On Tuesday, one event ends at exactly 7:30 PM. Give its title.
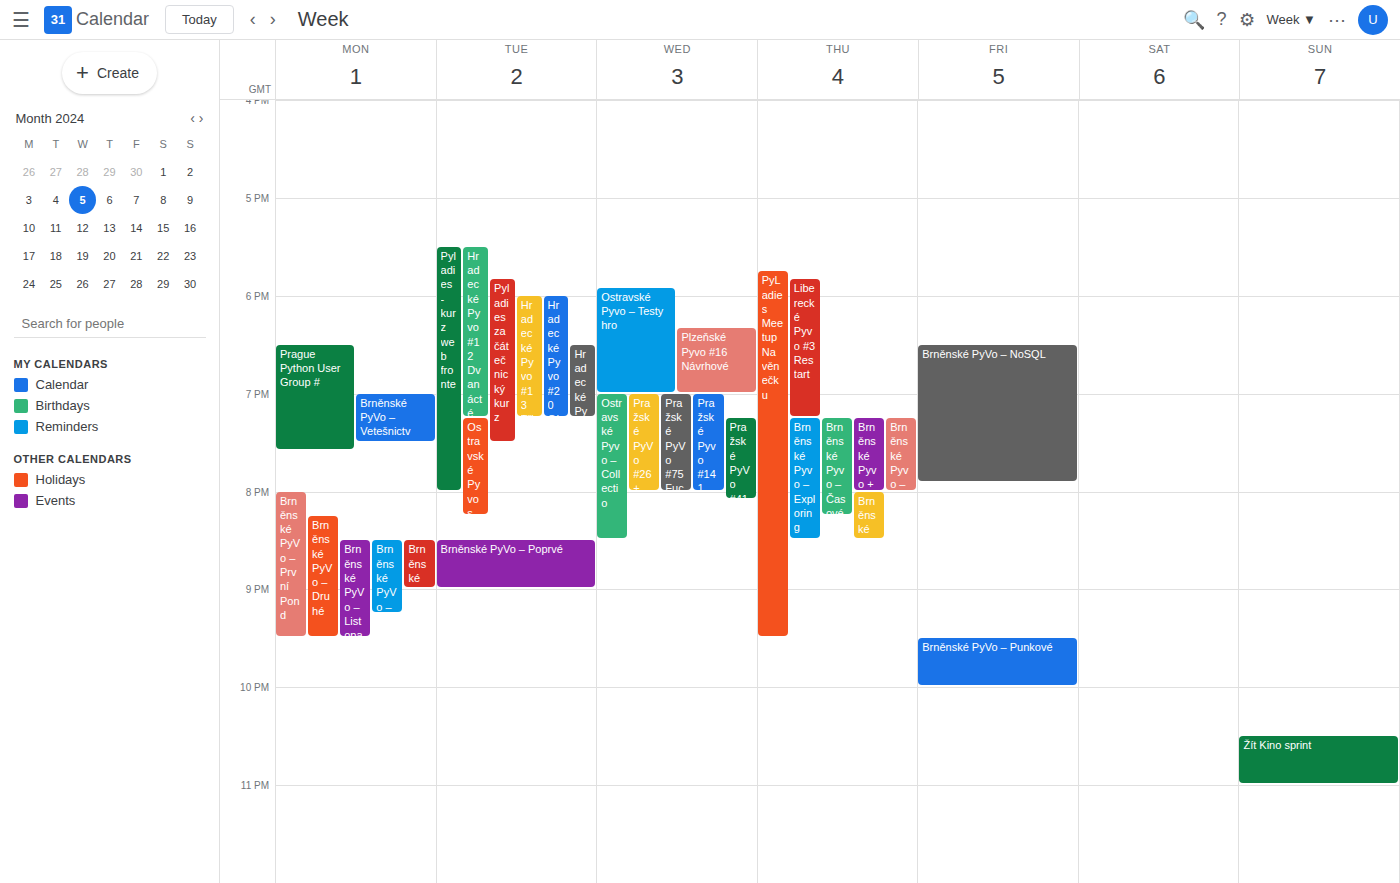
"Pyladies začátečnický kurz"